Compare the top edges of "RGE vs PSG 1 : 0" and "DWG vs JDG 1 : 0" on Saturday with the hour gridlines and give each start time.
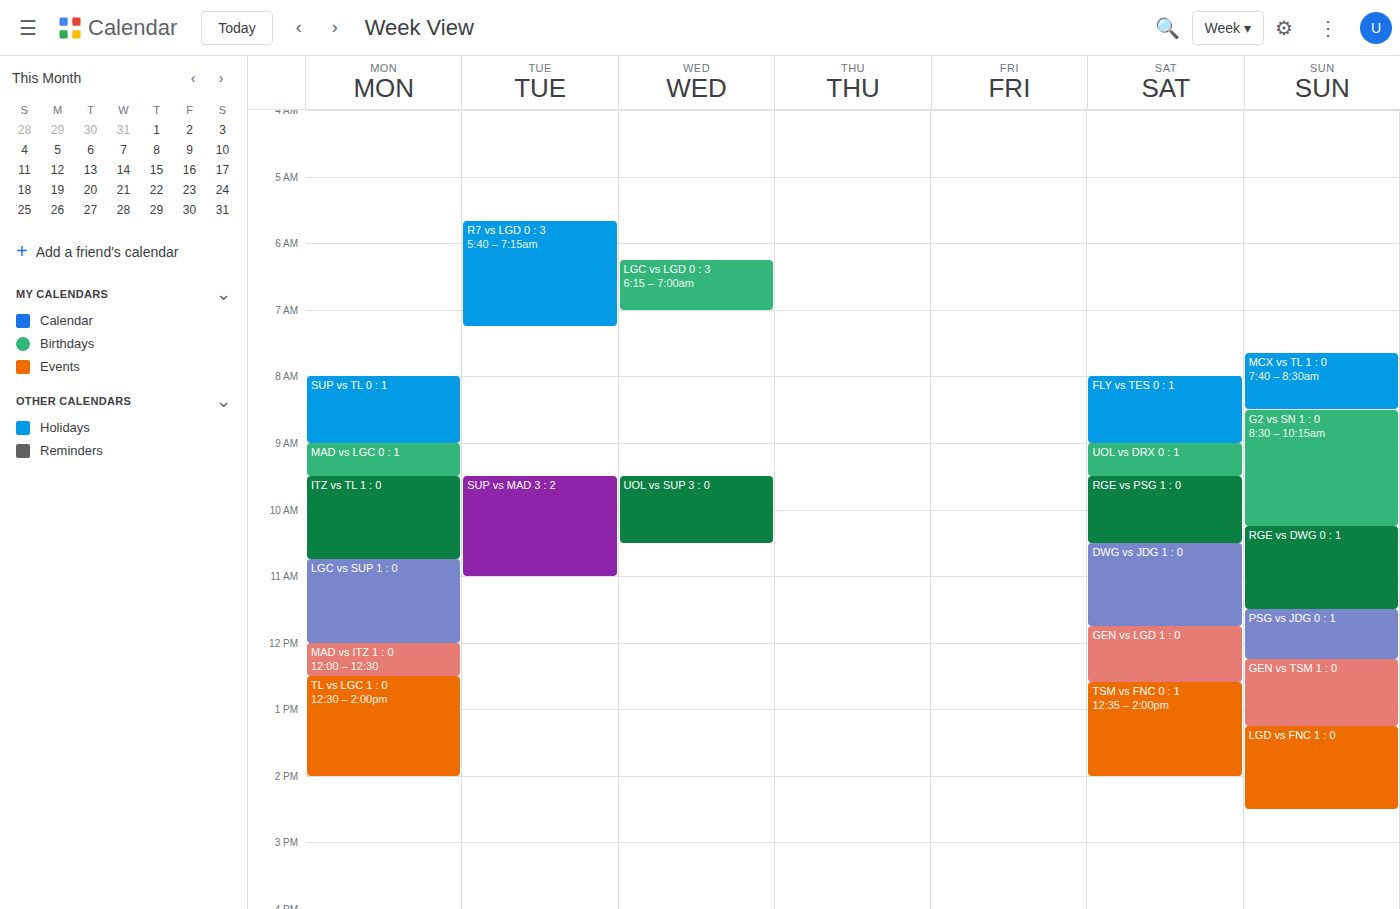
"RGE vs PSG 1 : 0": 9:30 AM, halfway between the 9 AM and 10 AM lines. "DWG vs JDG 1 : 0": 10:30 AM, halfway between the 10 AM and 11 AM lines.